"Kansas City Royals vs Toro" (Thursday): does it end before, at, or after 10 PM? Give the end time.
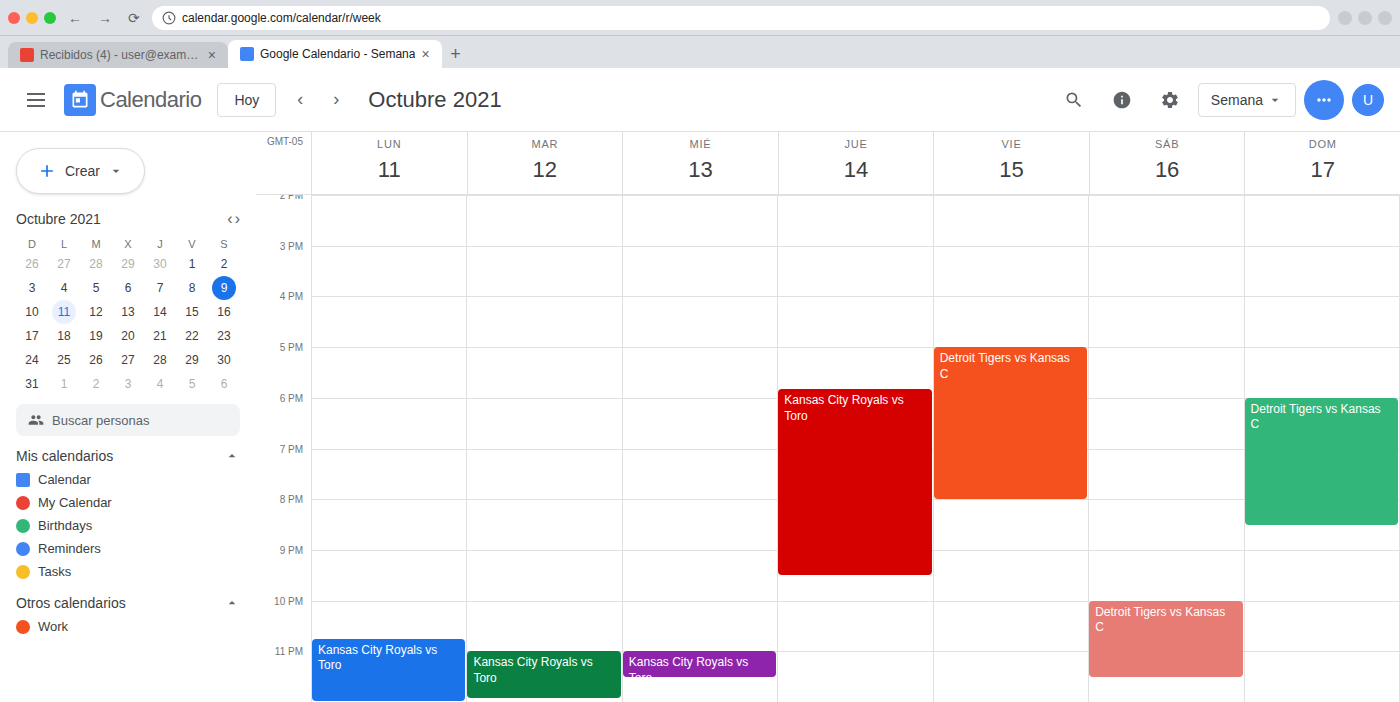
9:30 PM -- before 10 PM, 30 minutes above the 10 PM line.